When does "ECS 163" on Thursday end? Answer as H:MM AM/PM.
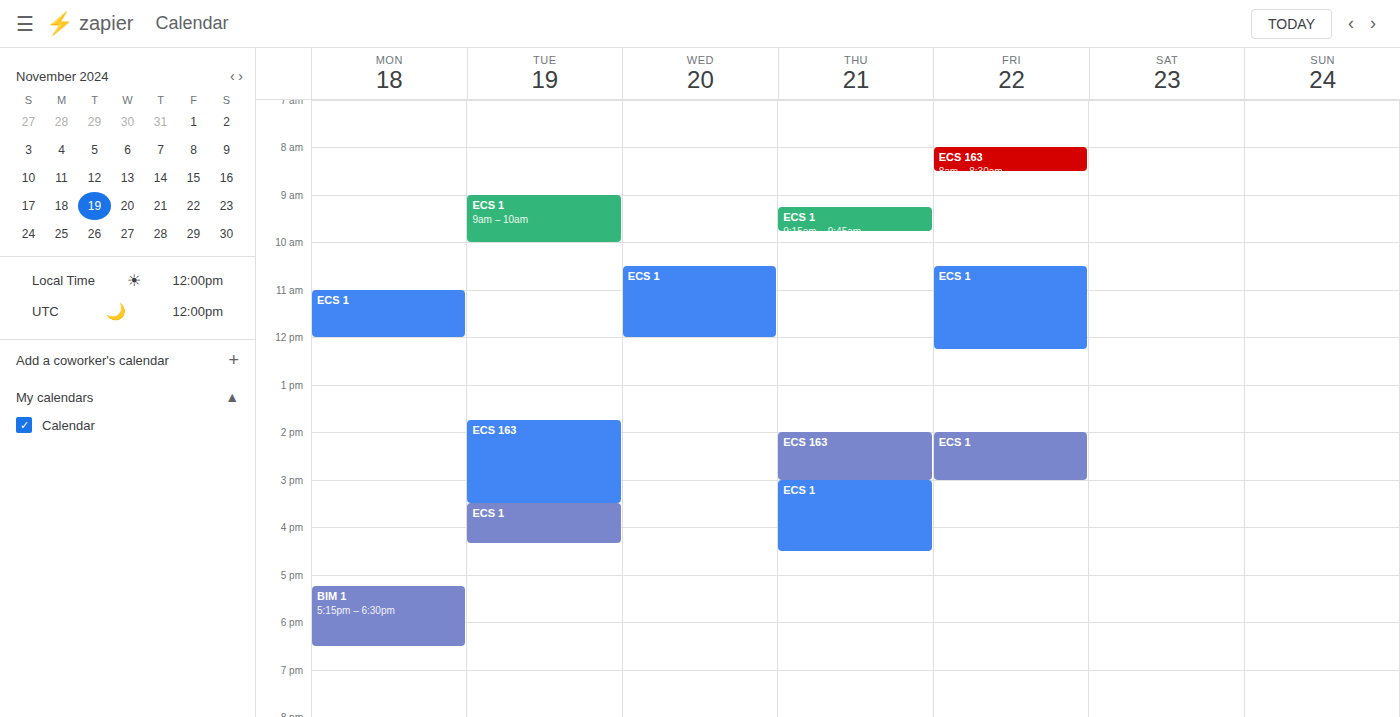
3:00 PM